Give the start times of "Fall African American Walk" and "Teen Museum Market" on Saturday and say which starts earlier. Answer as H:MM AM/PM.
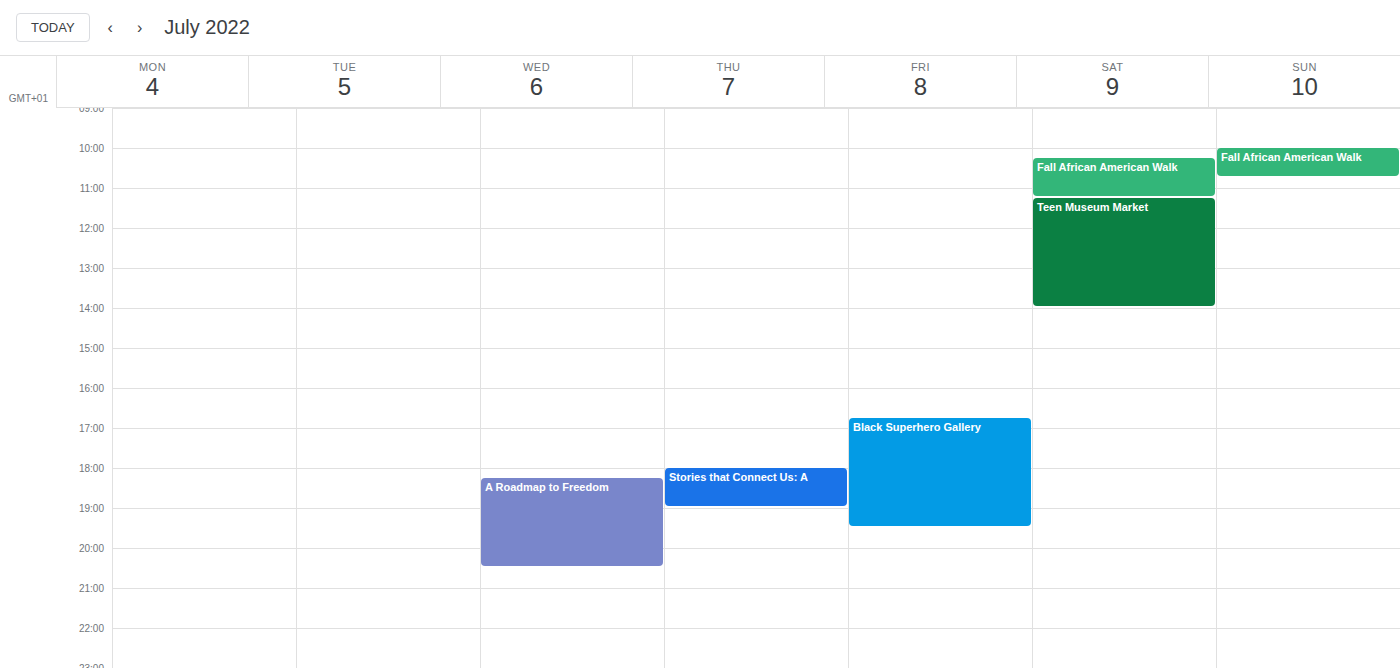
"Fall African American Walk" 10:15 AM; "Teen Museum Market" 11:15 AM.